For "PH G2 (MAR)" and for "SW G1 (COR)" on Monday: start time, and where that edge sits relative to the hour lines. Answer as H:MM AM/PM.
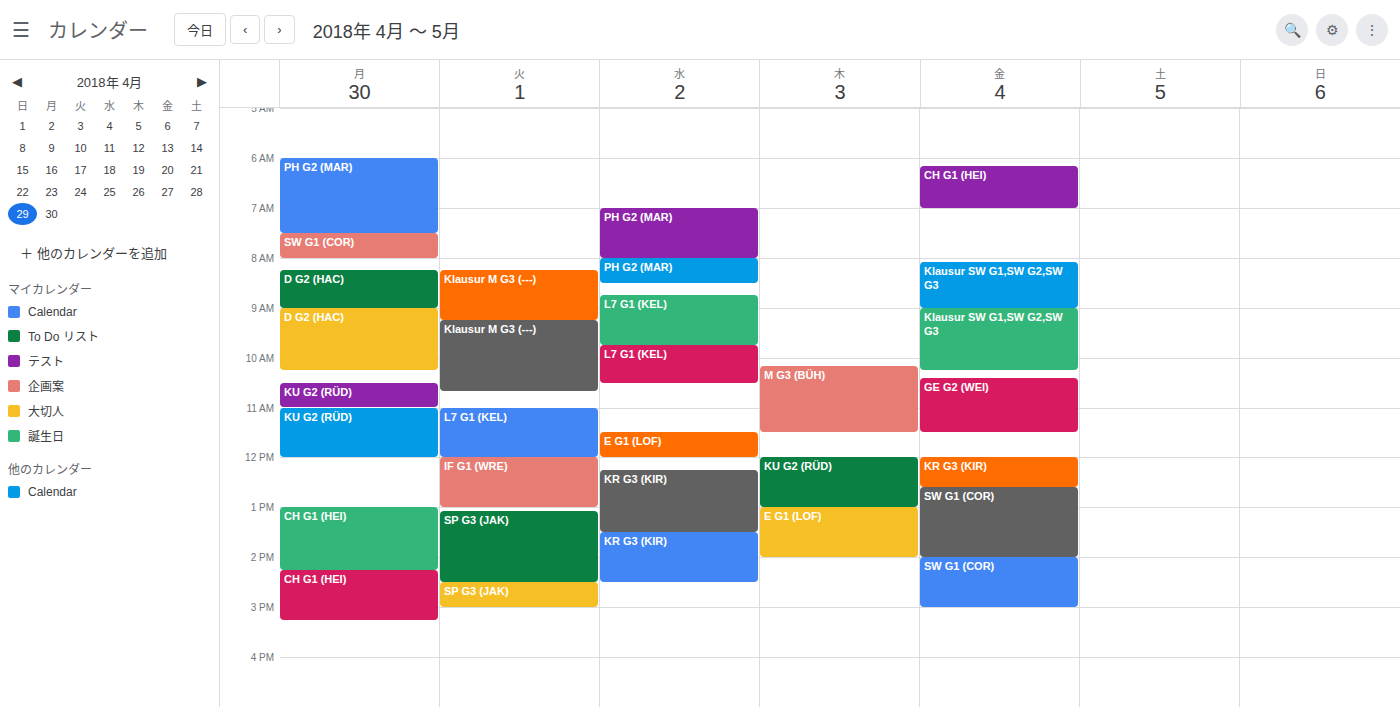
"PH G2 (MAR)": 6:00 AM, exactly on the 6 AM line. "SW G1 (COR)": 7:30 AM, halfway between the 7 AM and 8 AM lines.